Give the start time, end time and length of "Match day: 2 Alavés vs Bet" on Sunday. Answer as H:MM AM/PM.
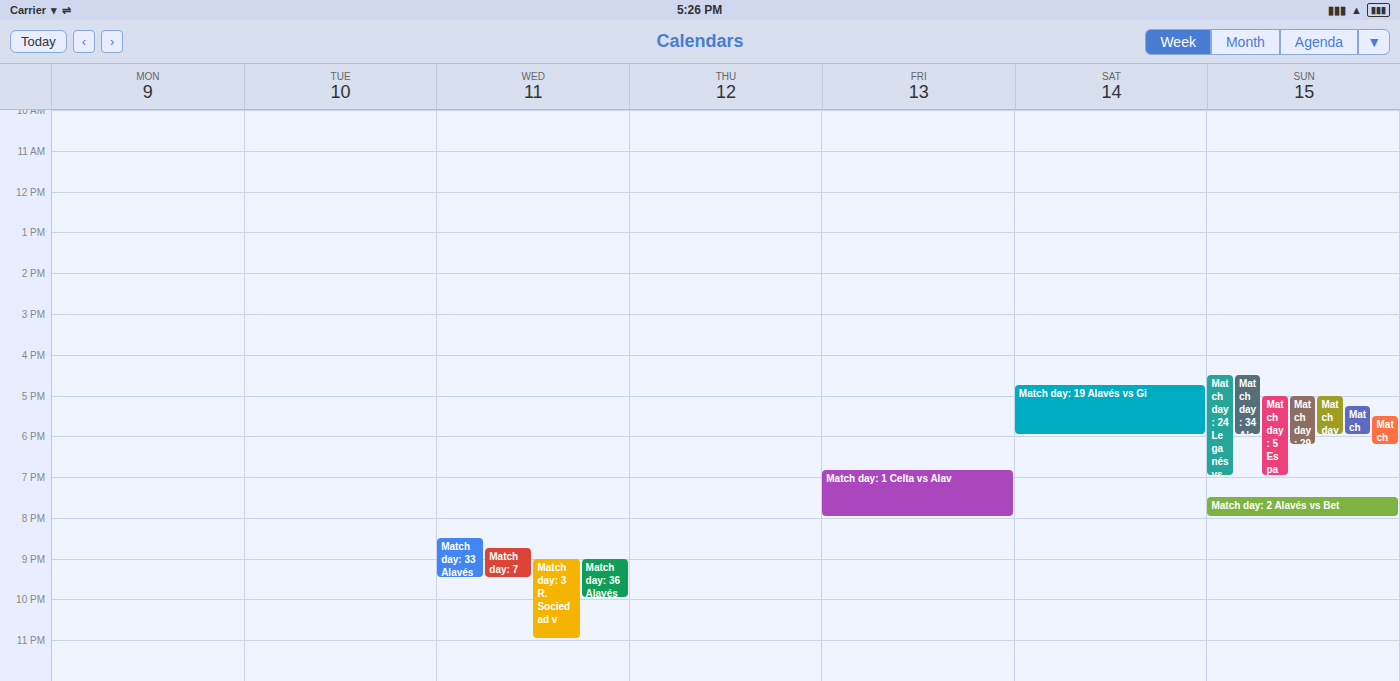
7:30 PM to 8:00 PM, 30 minutes